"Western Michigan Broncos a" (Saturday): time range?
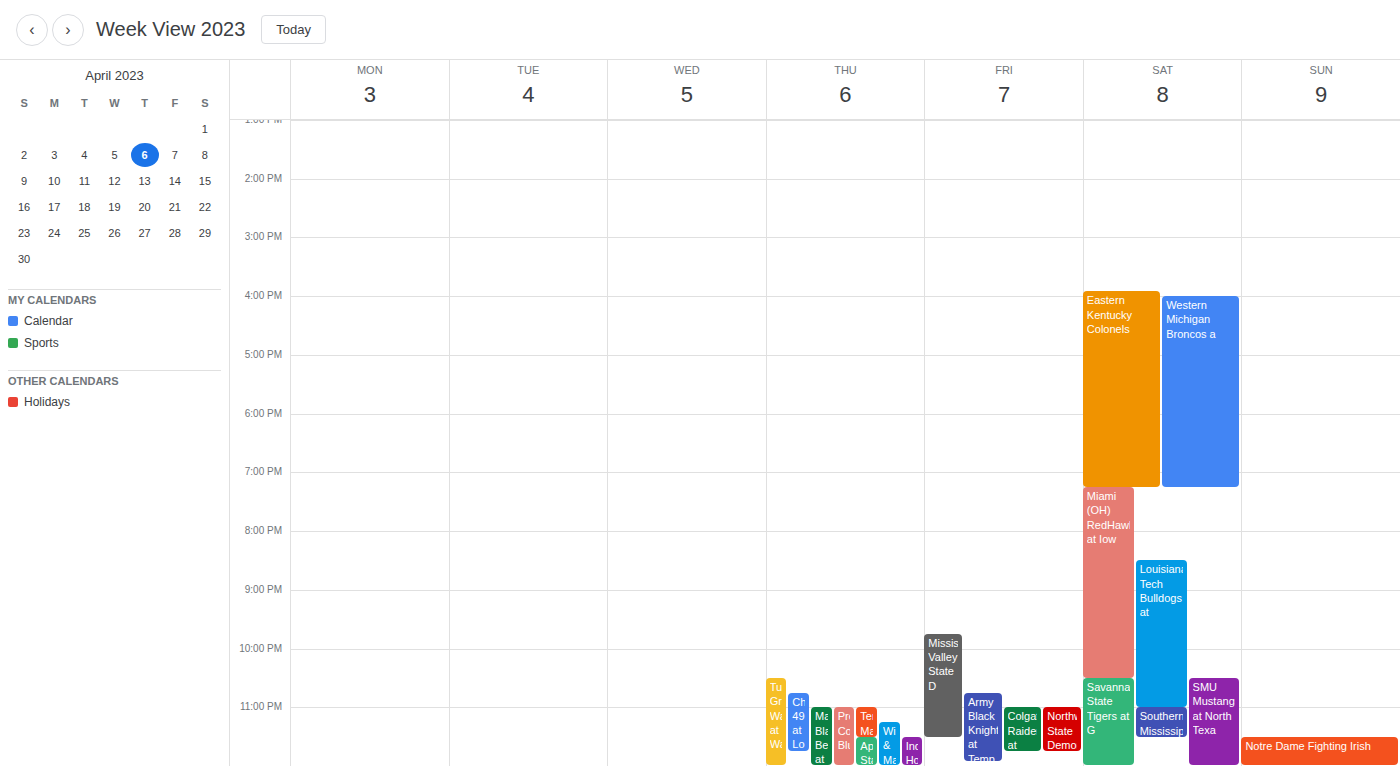
4:00 PM to 7:15 PM